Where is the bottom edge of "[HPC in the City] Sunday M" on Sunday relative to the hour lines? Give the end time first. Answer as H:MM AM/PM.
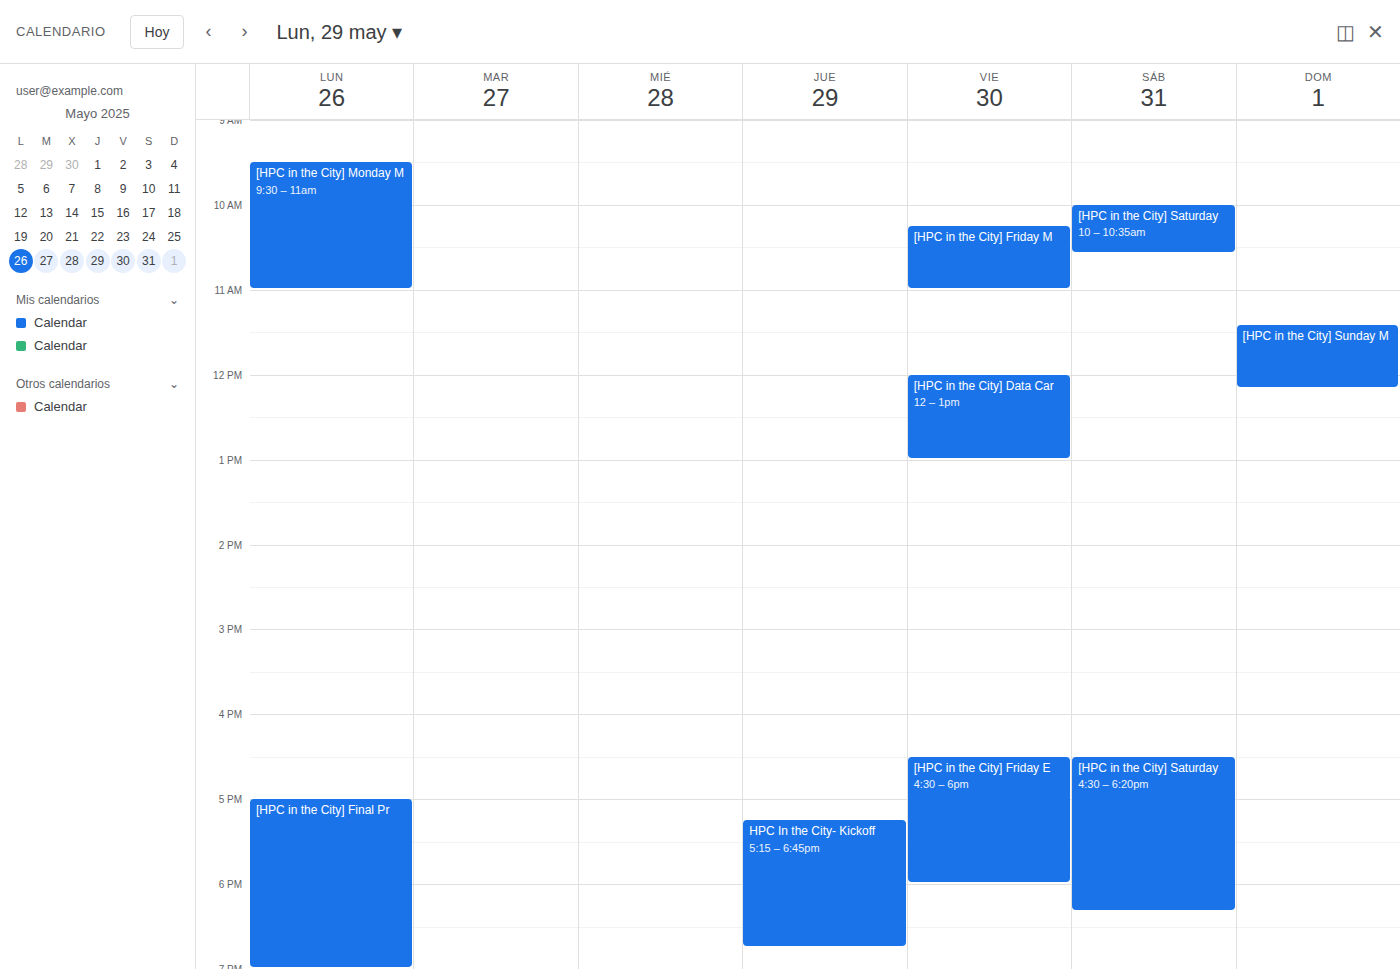
12:10 PM -- neither: 10 minutes below the 12 PM line and 50 minutes above the 1 PM line.